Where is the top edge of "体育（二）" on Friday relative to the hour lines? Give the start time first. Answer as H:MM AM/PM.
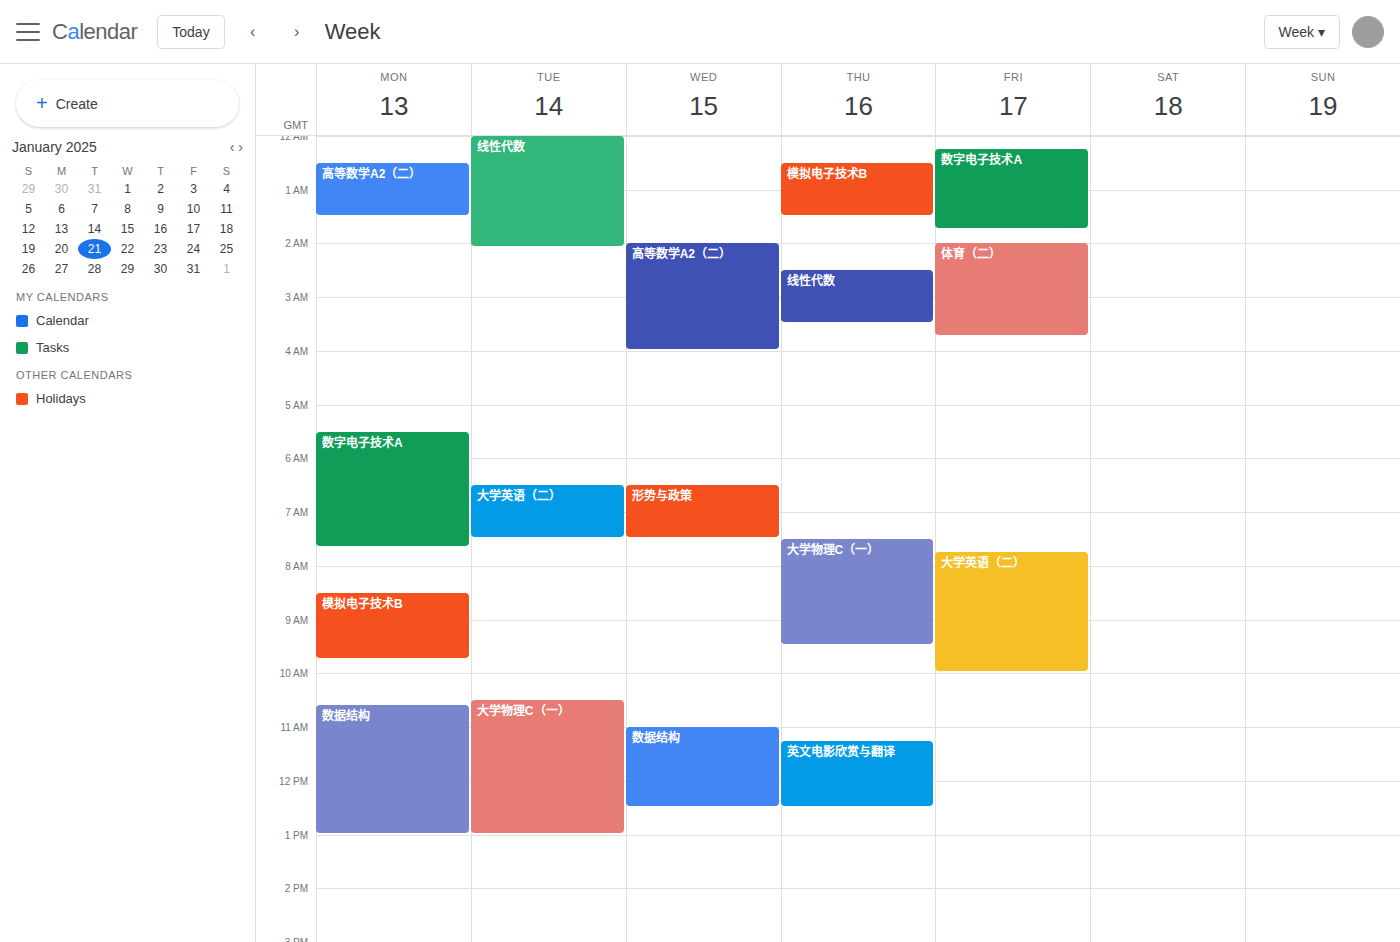
2:00 AM -- exactly on the 2 AM line.